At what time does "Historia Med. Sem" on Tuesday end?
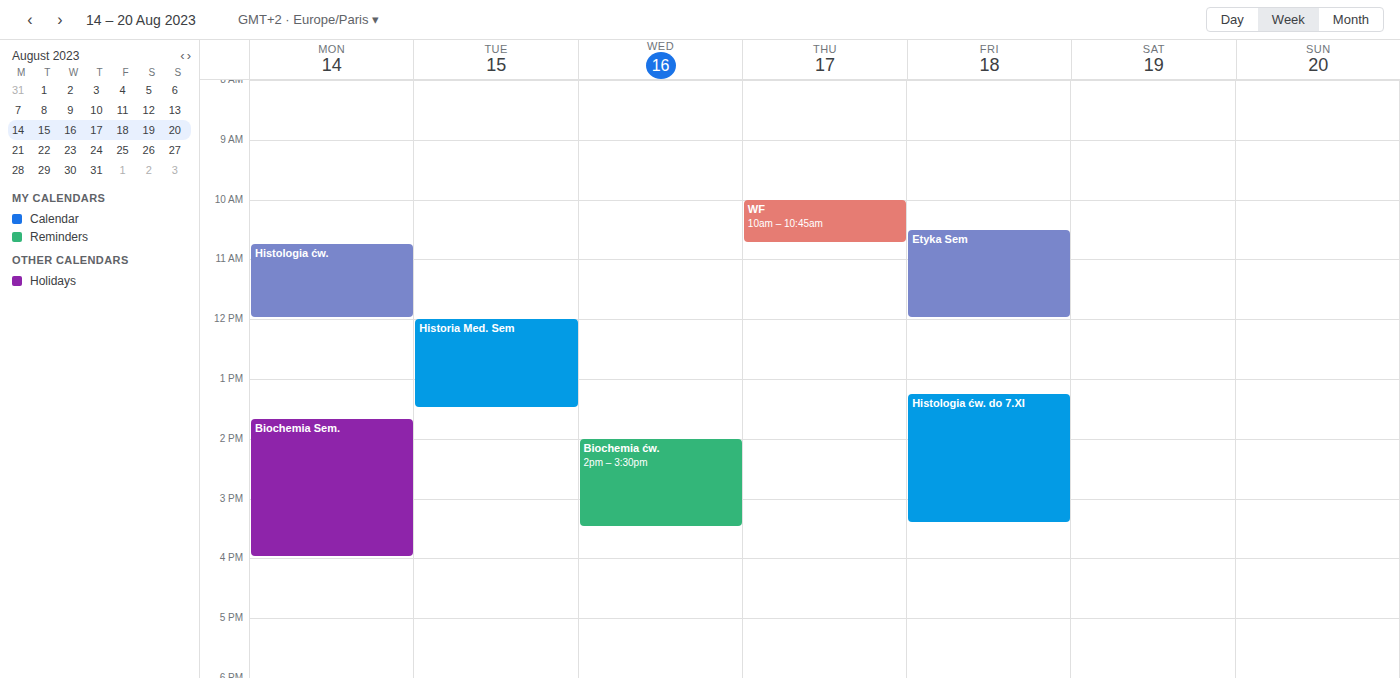
13:30